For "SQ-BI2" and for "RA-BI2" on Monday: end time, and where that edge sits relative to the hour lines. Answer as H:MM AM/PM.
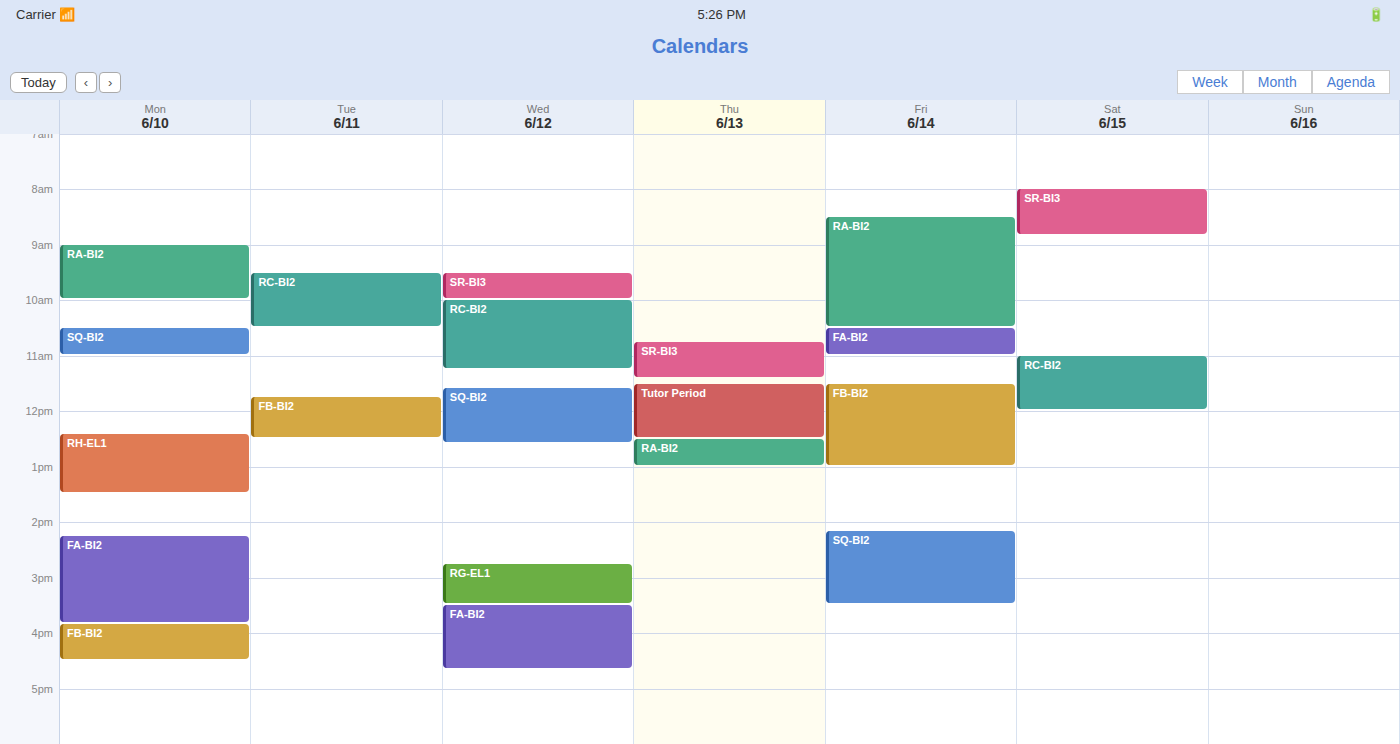
"SQ-BI2": 11:00 AM, exactly on the 11 AM line. "RA-BI2": 10:00 AM, exactly on the 10 AM line.